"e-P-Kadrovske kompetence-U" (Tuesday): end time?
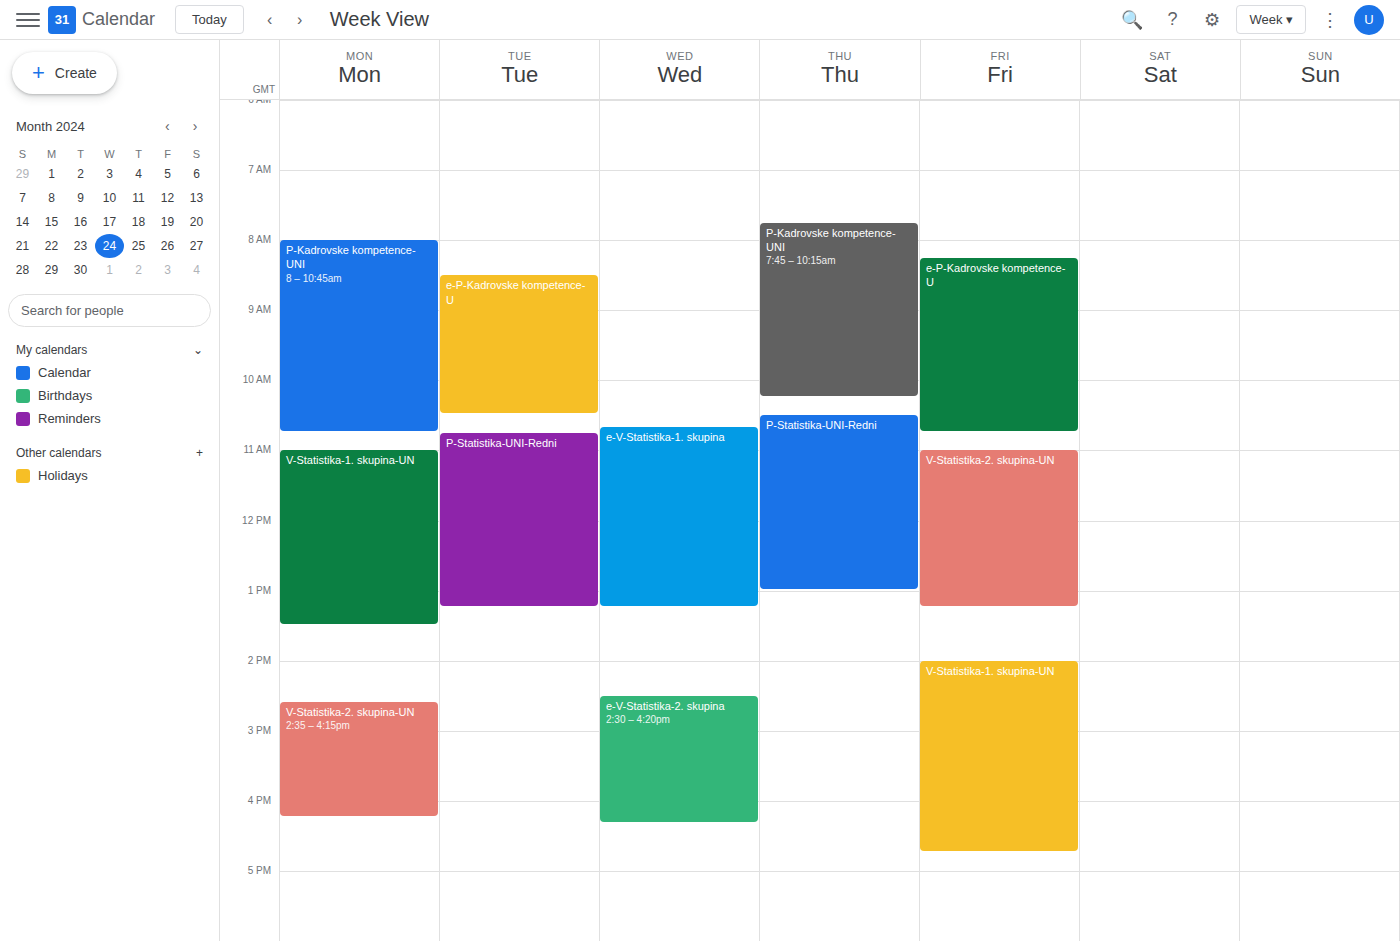
10:30